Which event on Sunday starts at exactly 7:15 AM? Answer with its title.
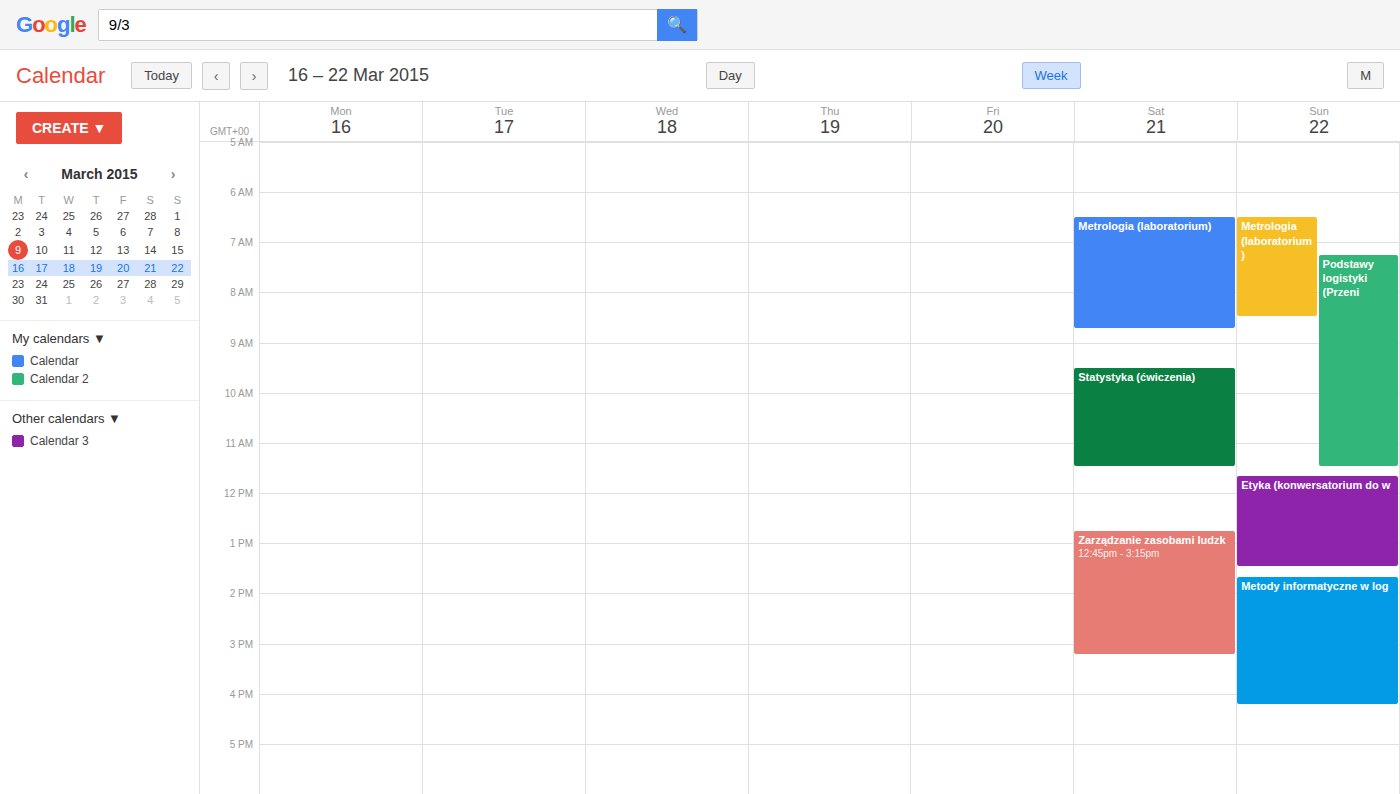
"Podstawy logistyki (Przeni"